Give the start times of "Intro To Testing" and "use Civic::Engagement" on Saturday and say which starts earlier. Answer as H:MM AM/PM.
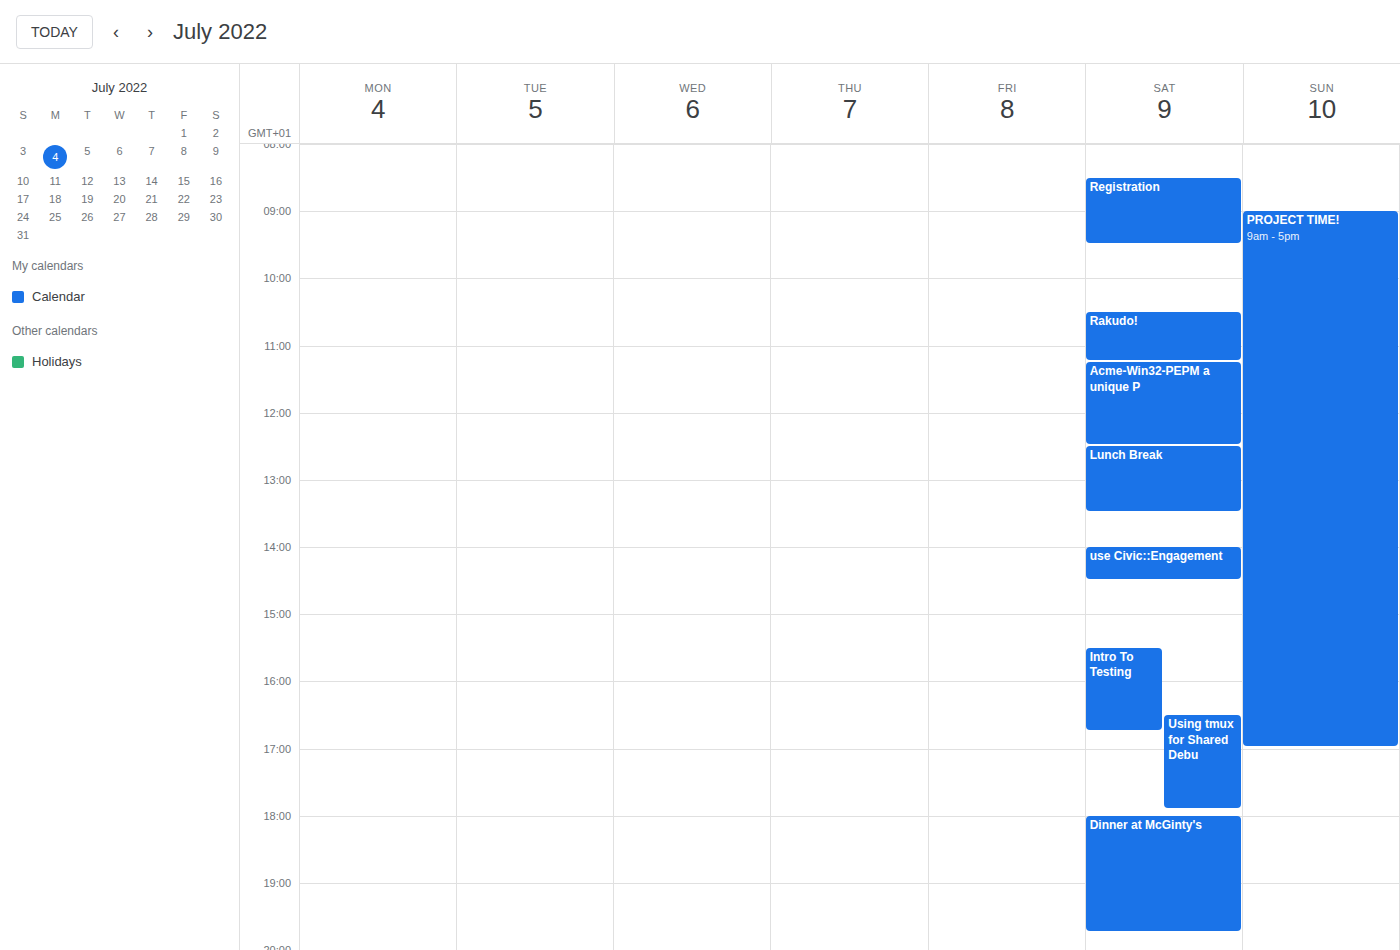
"use Civic::Engagement" 2:00 PM; "Intro To Testing" 3:30 PM.